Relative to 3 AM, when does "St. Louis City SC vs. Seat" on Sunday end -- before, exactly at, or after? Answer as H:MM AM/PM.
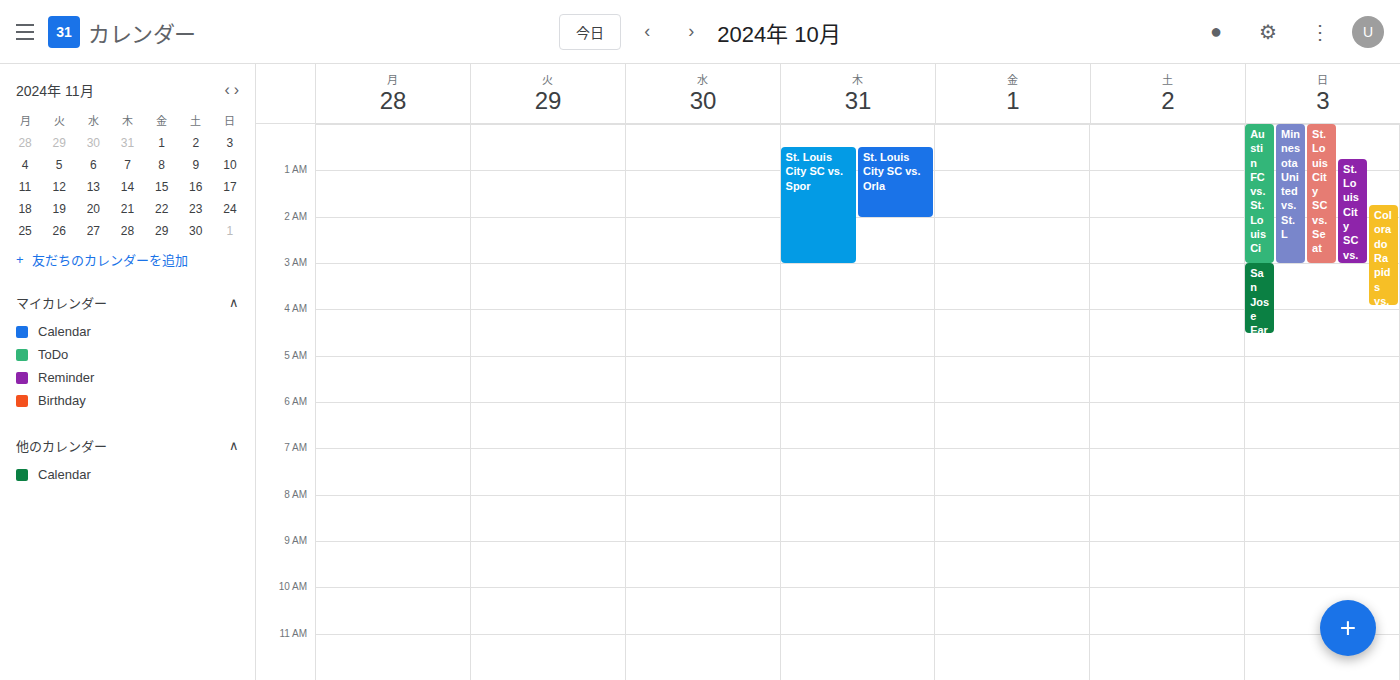
3:00 AM -- exactly at 3 AM, on the 3 AM line.